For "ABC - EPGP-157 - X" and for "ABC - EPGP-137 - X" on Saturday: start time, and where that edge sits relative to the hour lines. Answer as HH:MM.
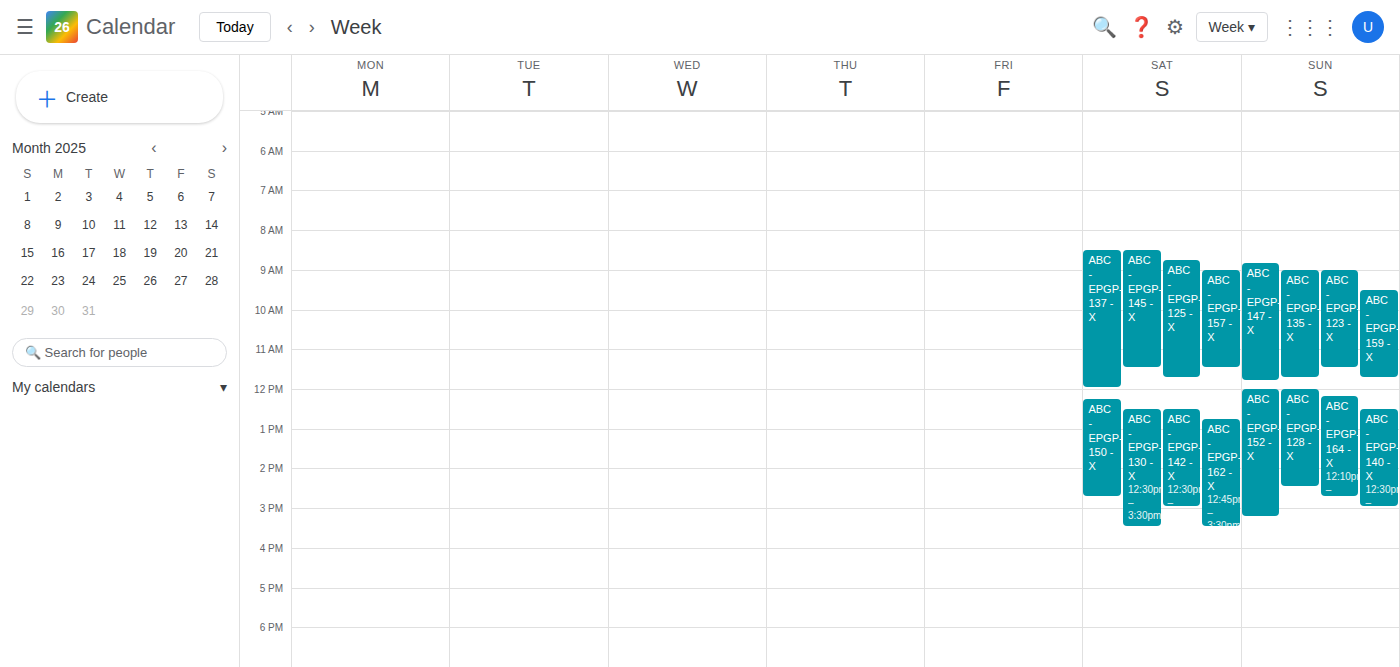
"ABC - EPGP-157 - X": 09:00, exactly on the 09:00 line. "ABC - EPGP-137 - X": 08:30, halfway between the 08:00 and 09:00 lines.